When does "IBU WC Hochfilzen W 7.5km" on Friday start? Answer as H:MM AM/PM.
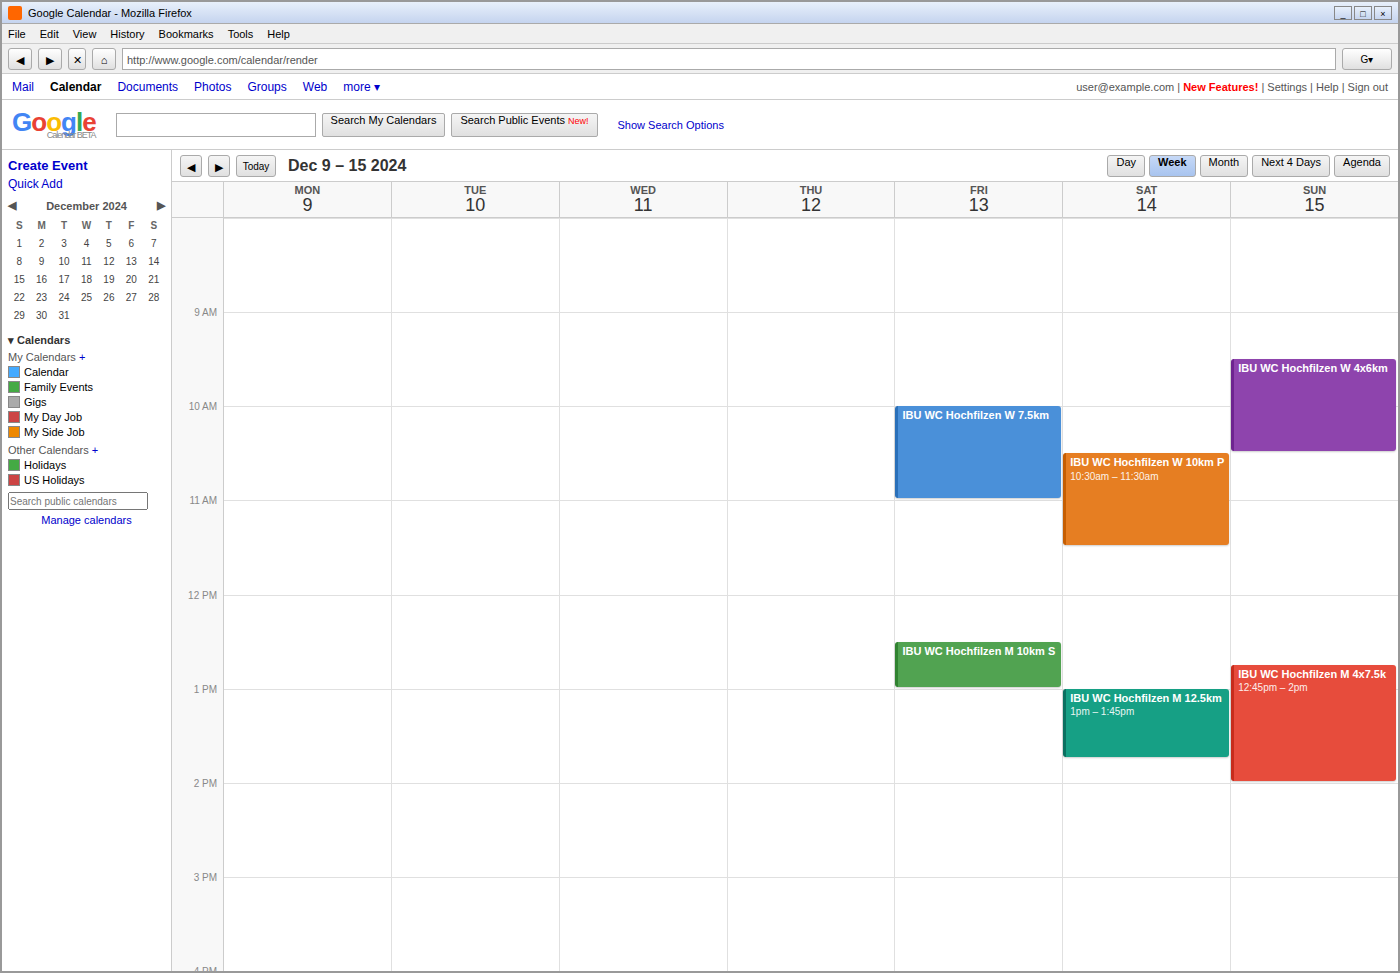
10:00 AM